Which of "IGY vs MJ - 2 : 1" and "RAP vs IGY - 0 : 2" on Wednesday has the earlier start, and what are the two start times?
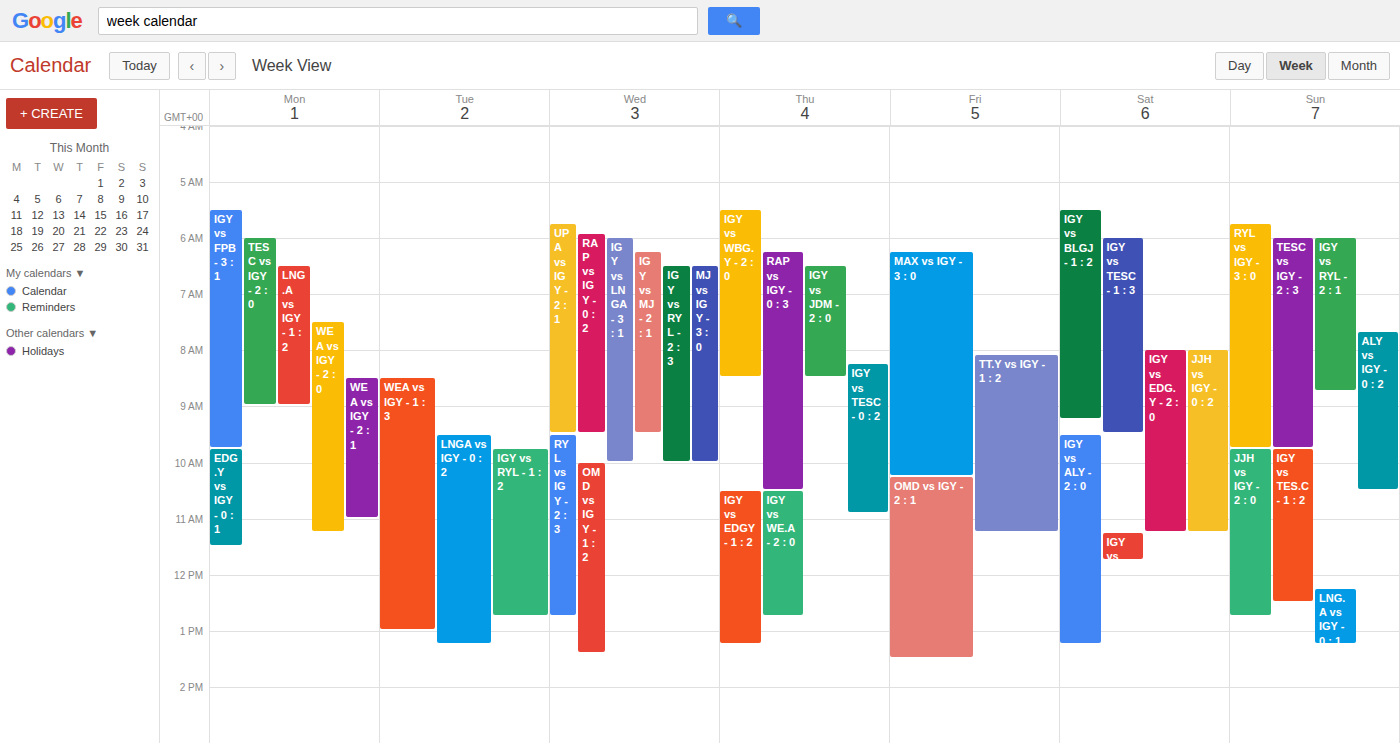
"RAP vs IGY - 0 : 2" 5:55 AM; "IGY vs MJ - 2 : 1" 6:15 AM.